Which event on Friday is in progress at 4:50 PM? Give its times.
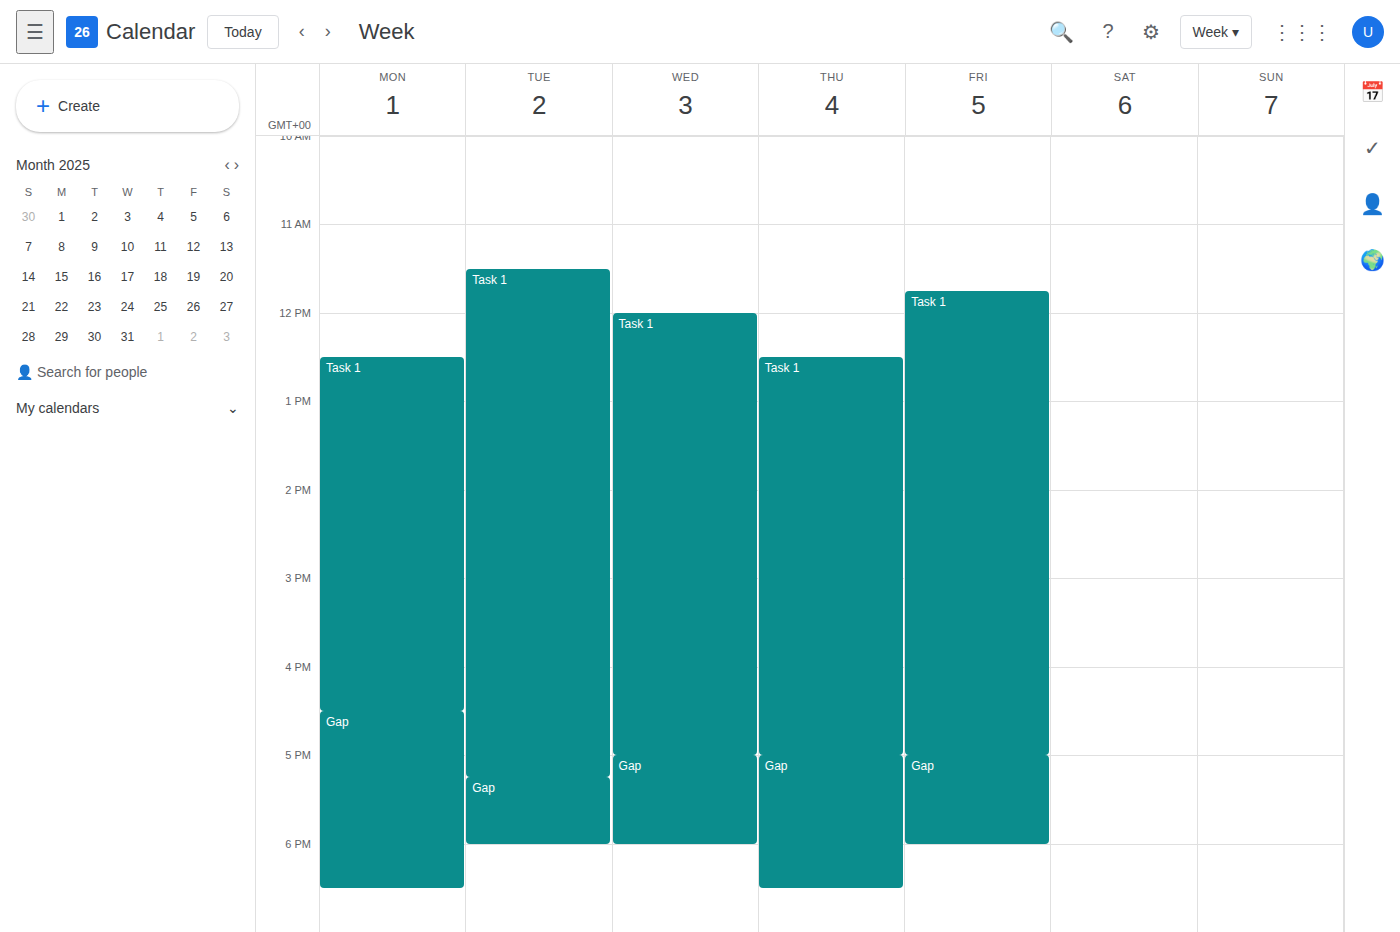
"Task 1", 11:45 AM to 5:00 PM